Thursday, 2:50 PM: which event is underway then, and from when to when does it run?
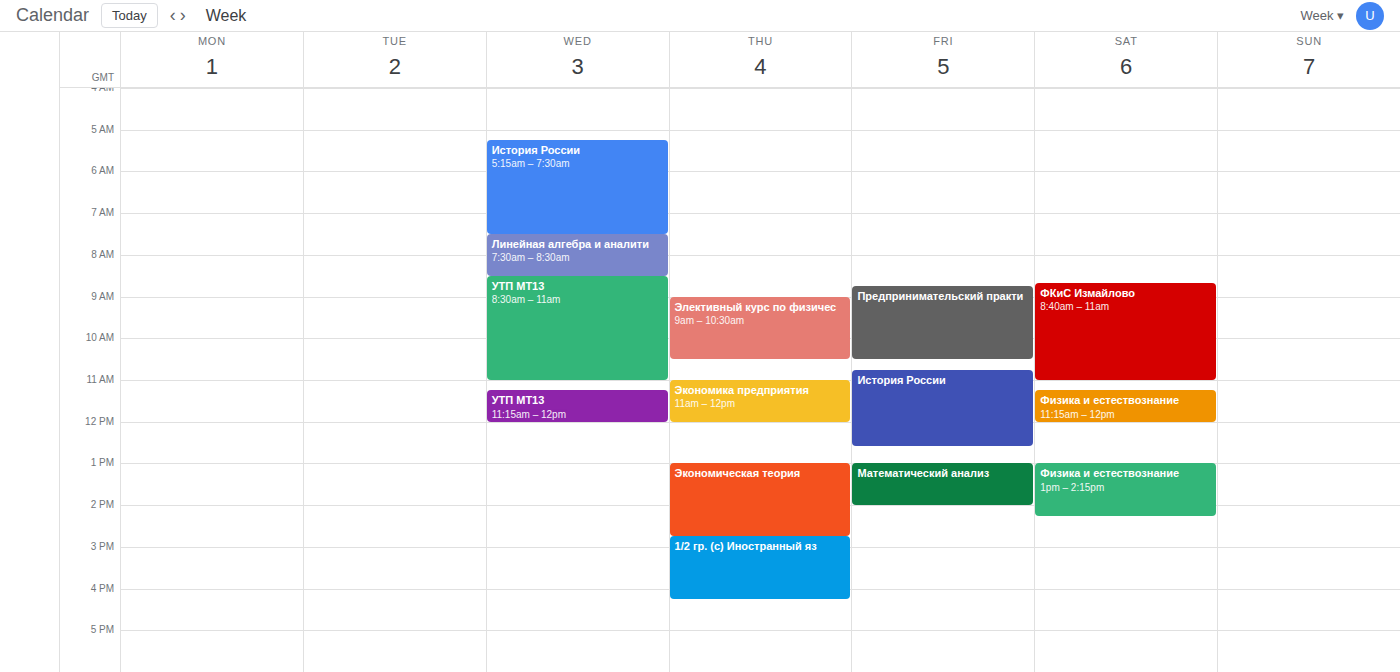
"1/2 гр. (с) Иностранный яз", 2:45 PM to 4:15 PM